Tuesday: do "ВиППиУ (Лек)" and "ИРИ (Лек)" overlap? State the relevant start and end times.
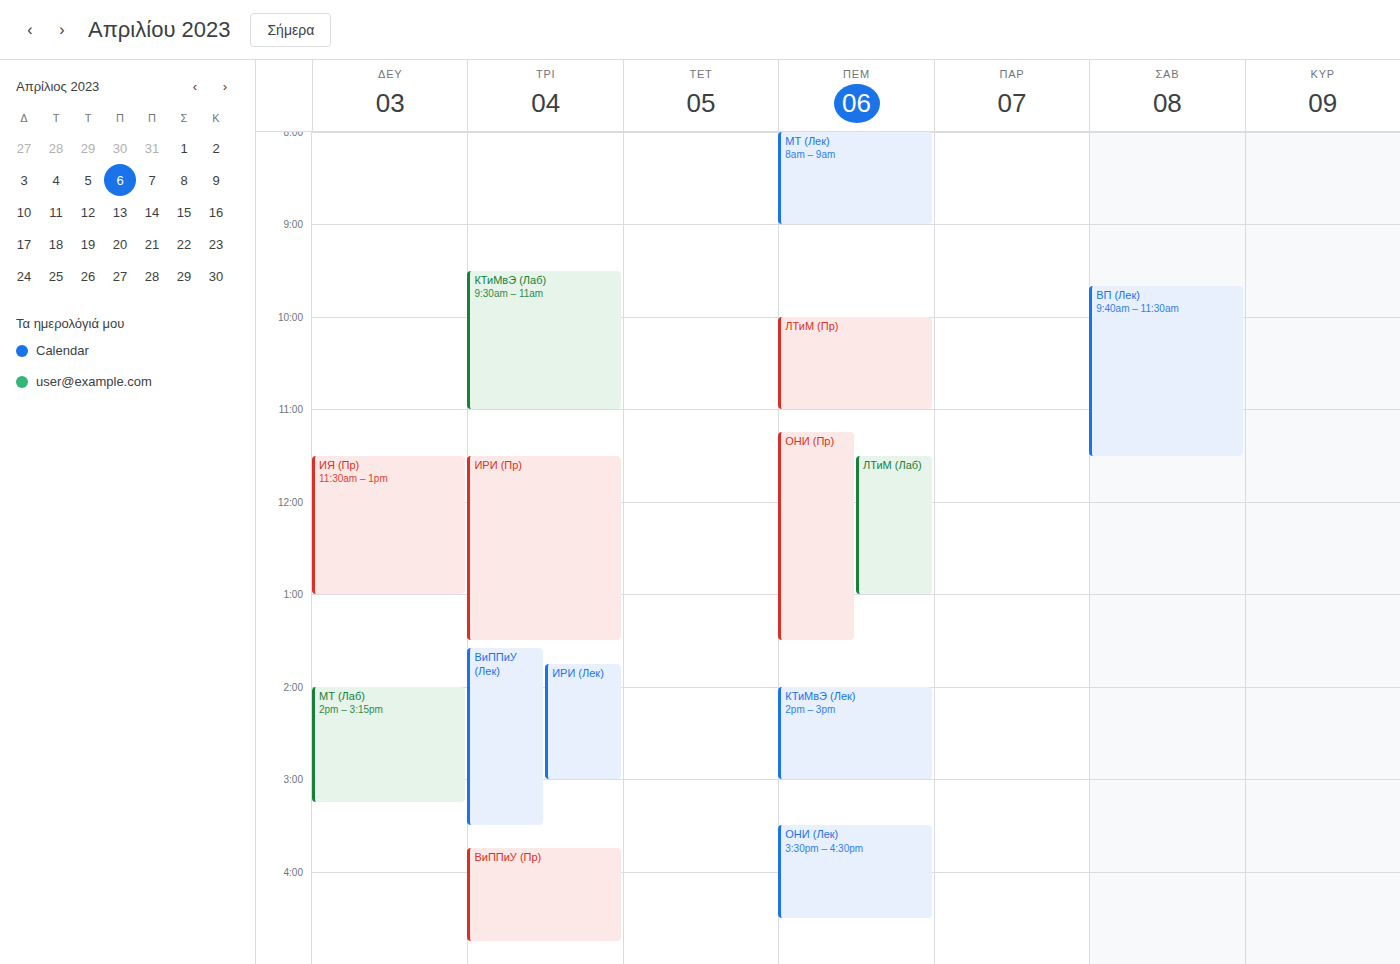
"ИРИ (Лек)" runs 1:45 PM to 3:00 PM, inside "ВиППиУ (Лек)" -- they overlap.